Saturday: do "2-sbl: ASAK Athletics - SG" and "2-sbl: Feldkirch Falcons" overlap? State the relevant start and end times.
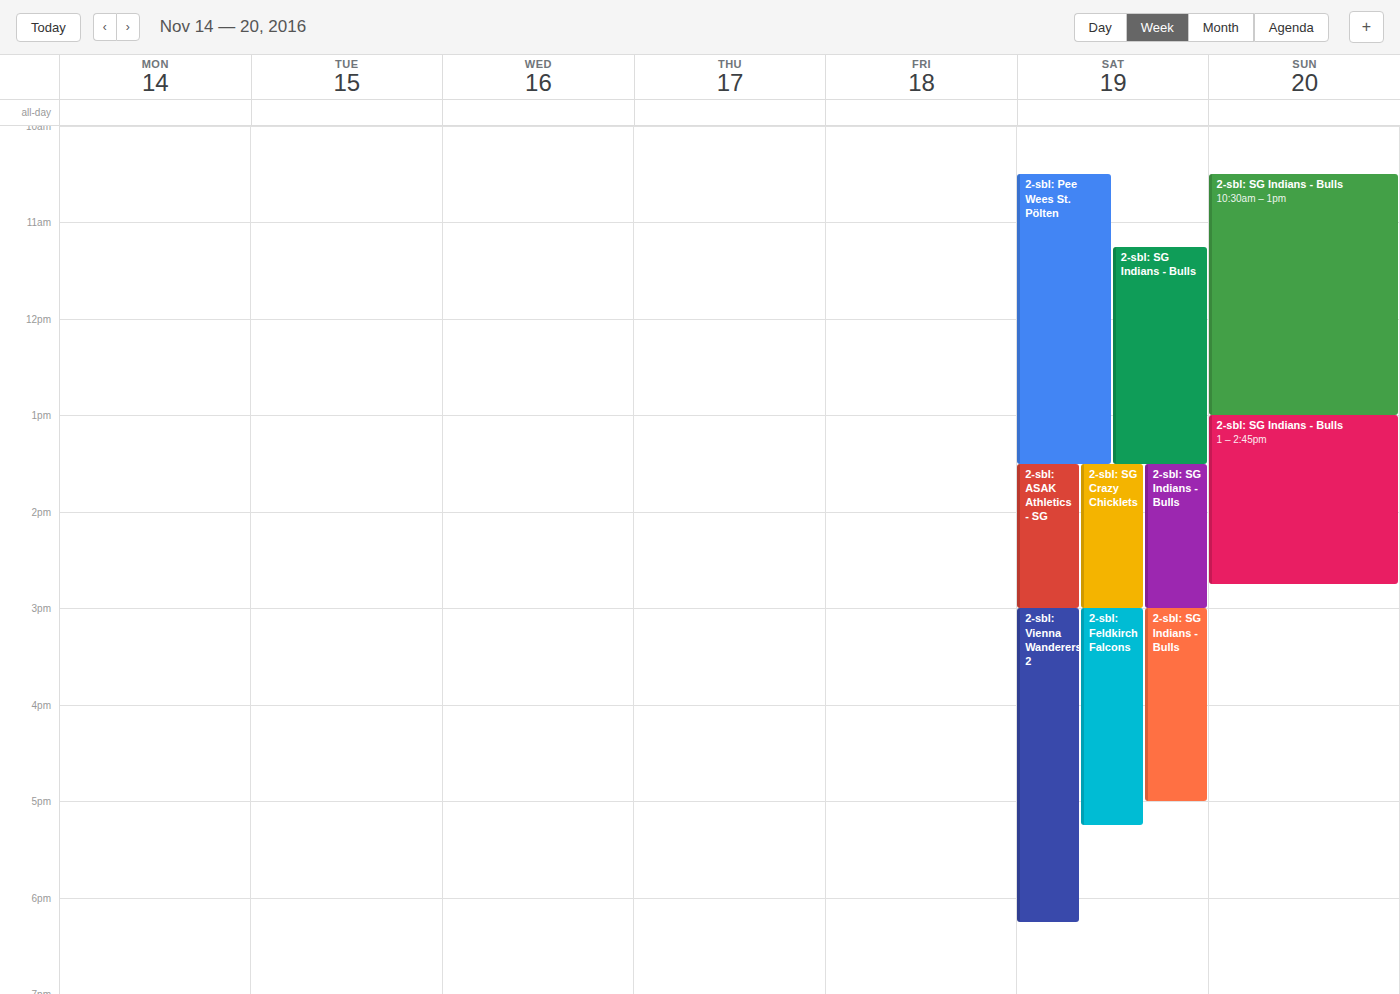
"2-sbl: ASAK Athletics - SG" ends at 15:00, exactly when "2-sbl: Feldkirch Falcons" starts -- they touch but do not overlap.